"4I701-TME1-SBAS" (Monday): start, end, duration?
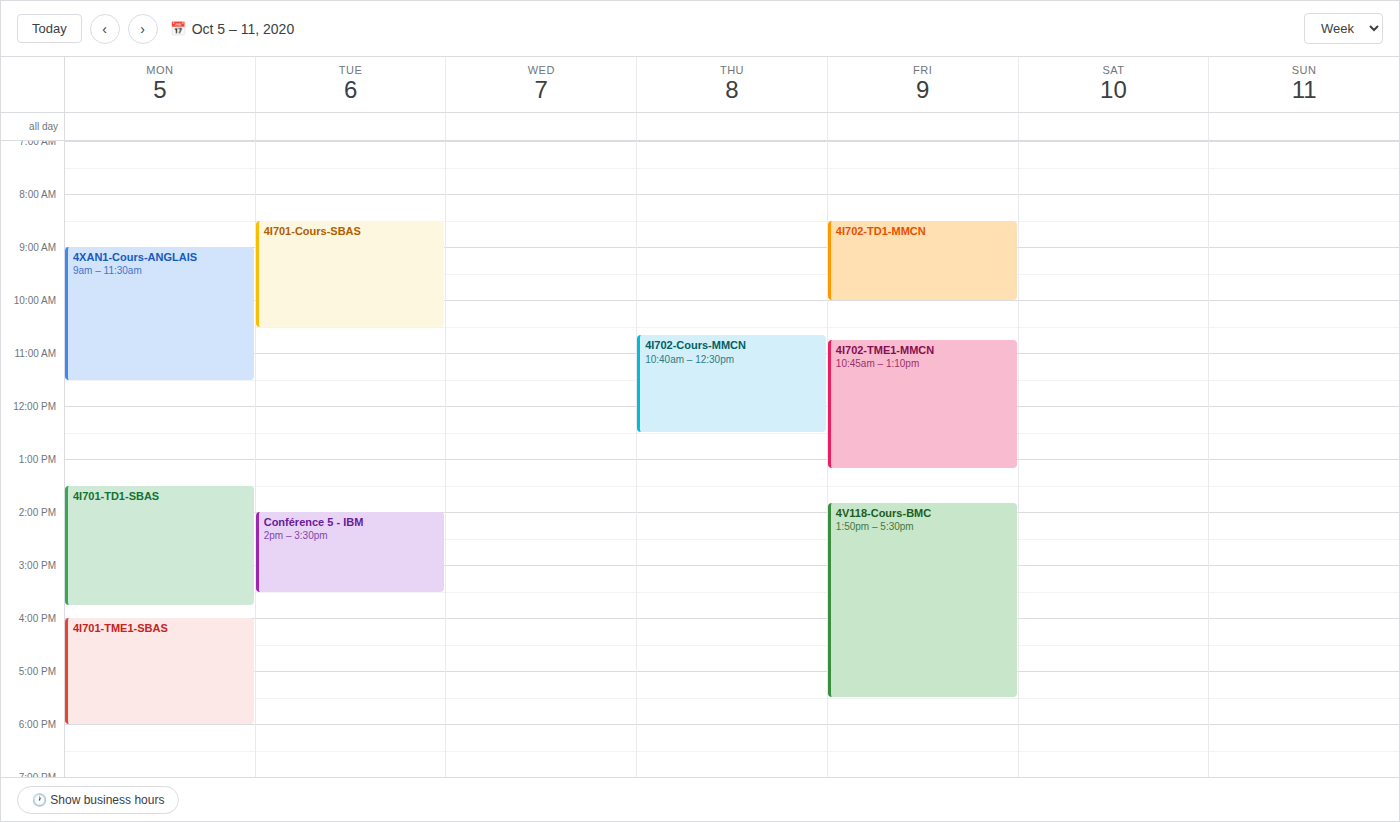
16:00 to 18:00, 2 hours